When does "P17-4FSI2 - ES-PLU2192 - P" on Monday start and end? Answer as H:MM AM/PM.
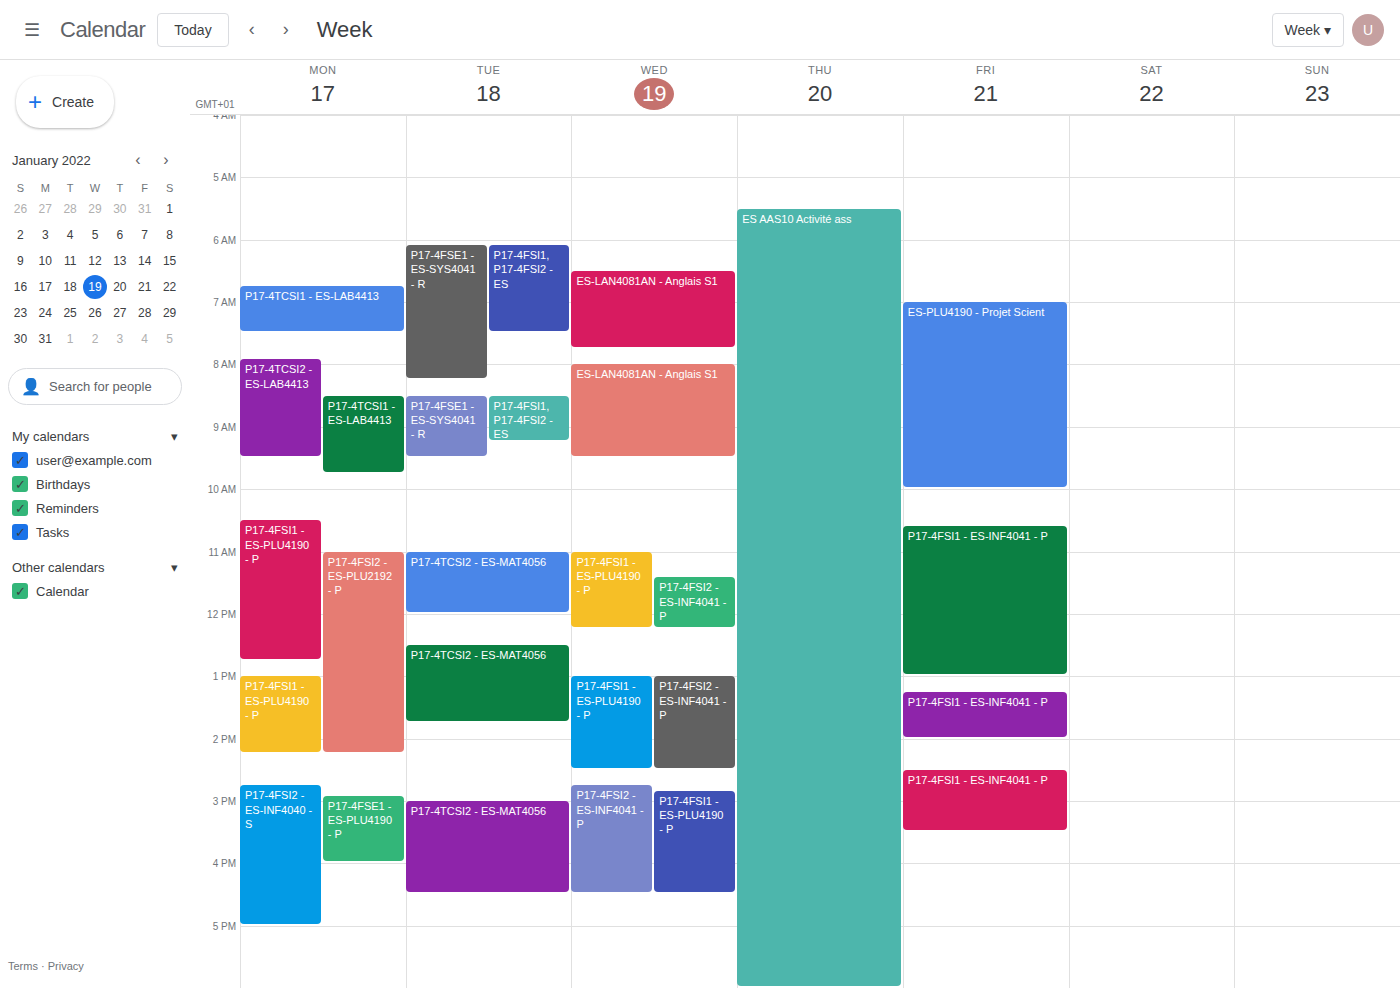
11:00 AM to 2:15 PM